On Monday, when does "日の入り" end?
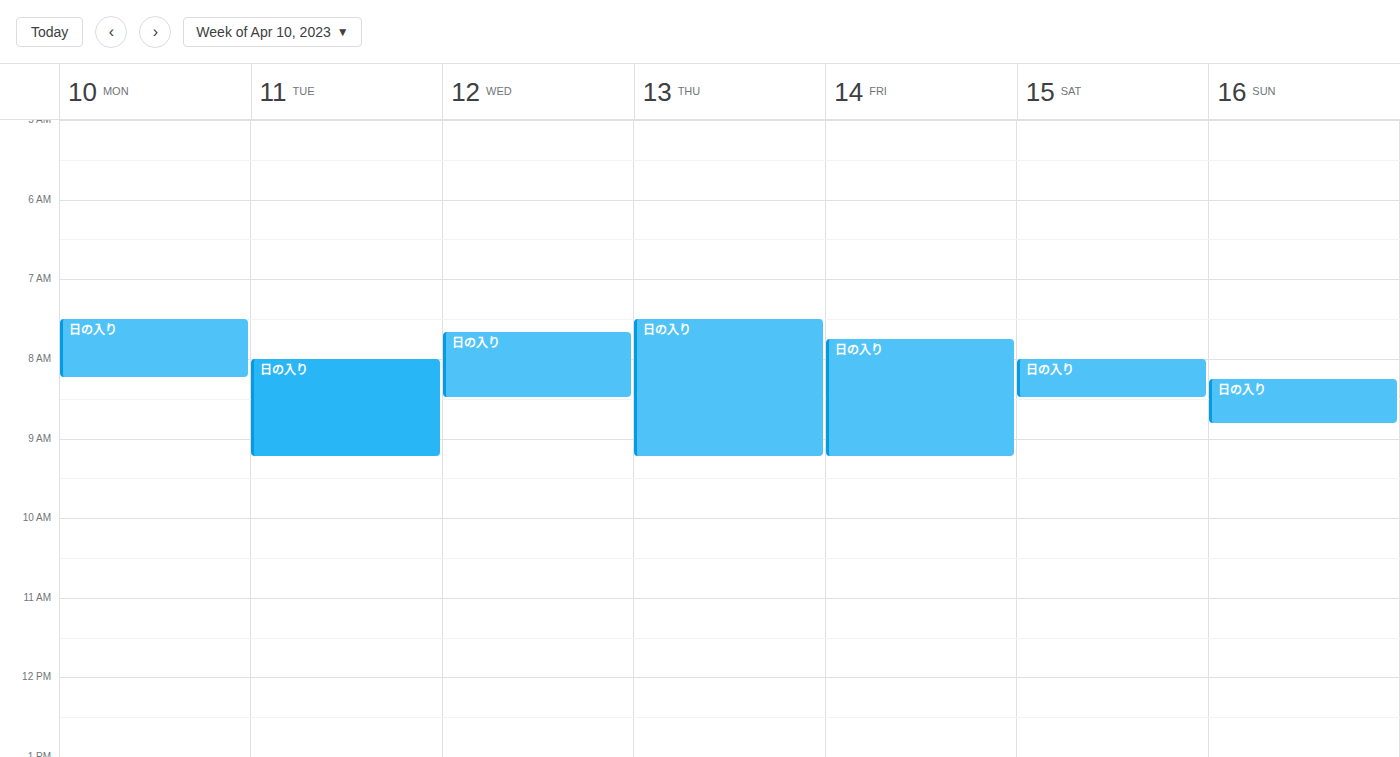
8:15 AM